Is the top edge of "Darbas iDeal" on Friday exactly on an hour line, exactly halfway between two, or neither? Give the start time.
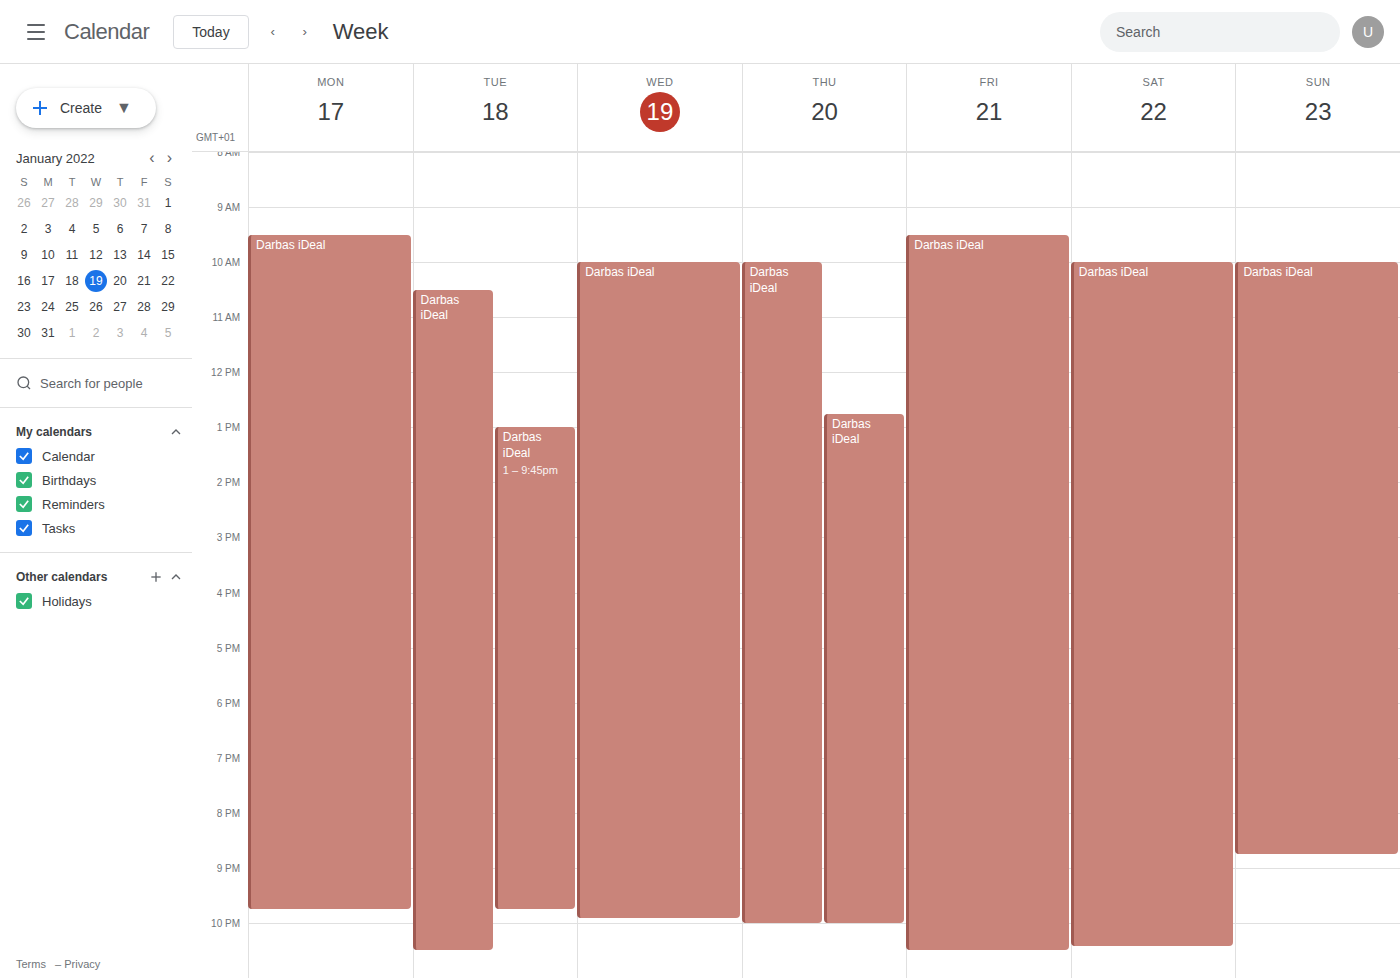
9:30 AM -- halfway between the 9 AM and 10 AM lines.